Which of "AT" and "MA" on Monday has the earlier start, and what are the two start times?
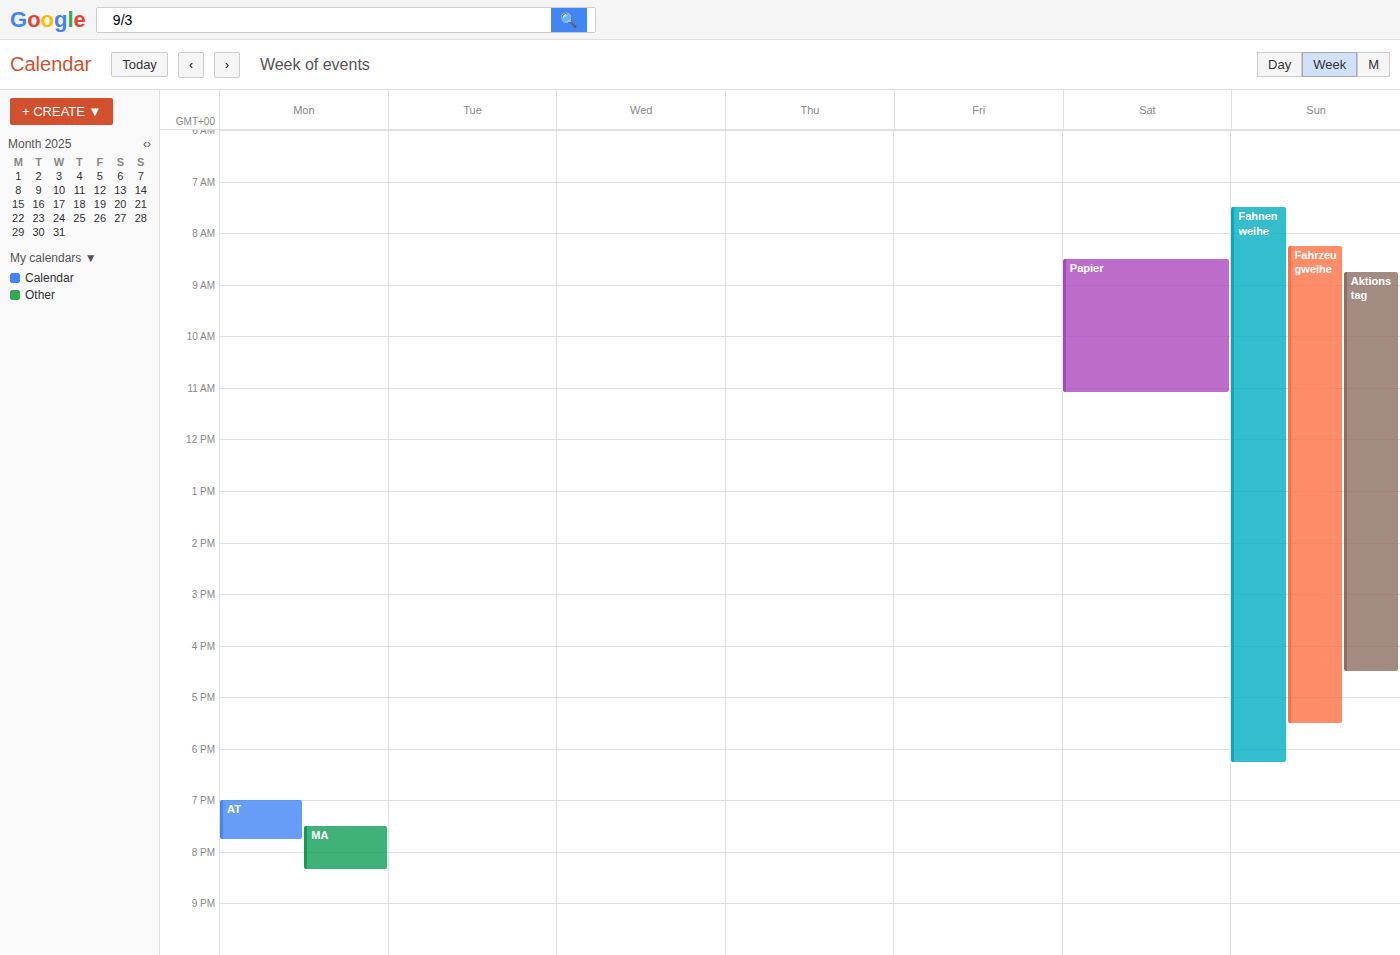
"AT" 7:00 PM; "MA" 7:30 PM.